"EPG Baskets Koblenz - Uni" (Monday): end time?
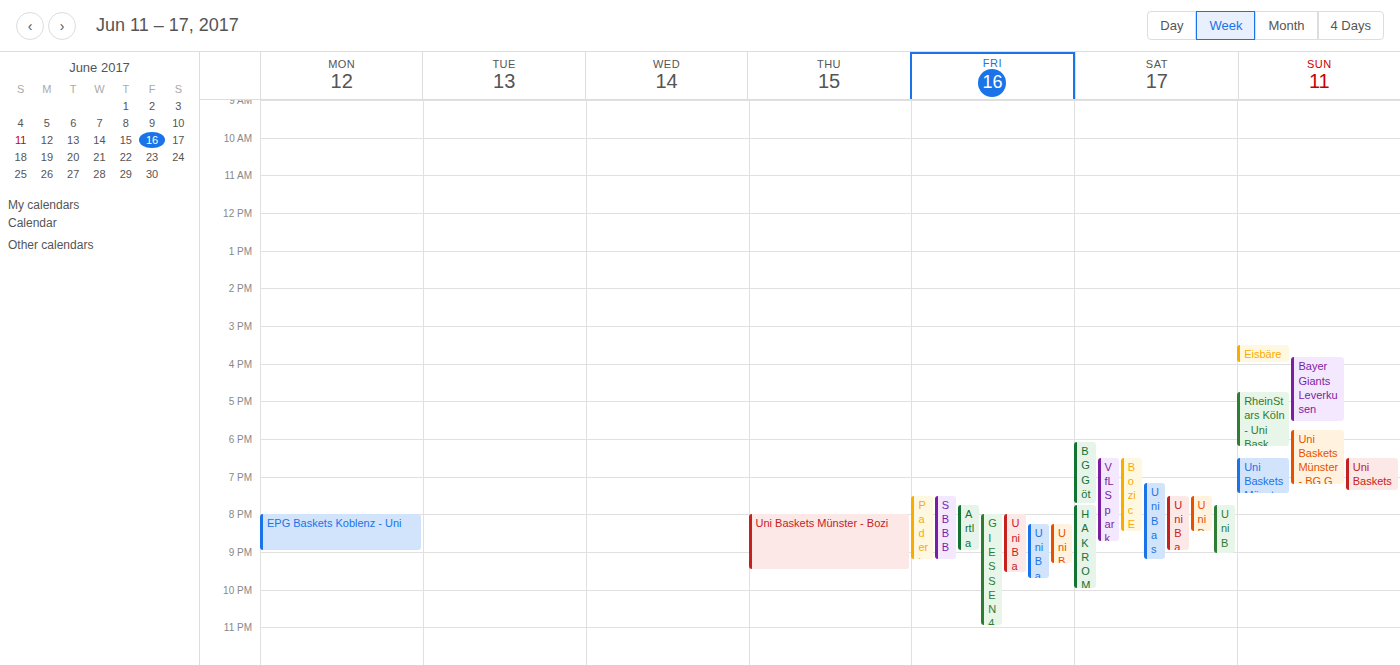
9:00 PM